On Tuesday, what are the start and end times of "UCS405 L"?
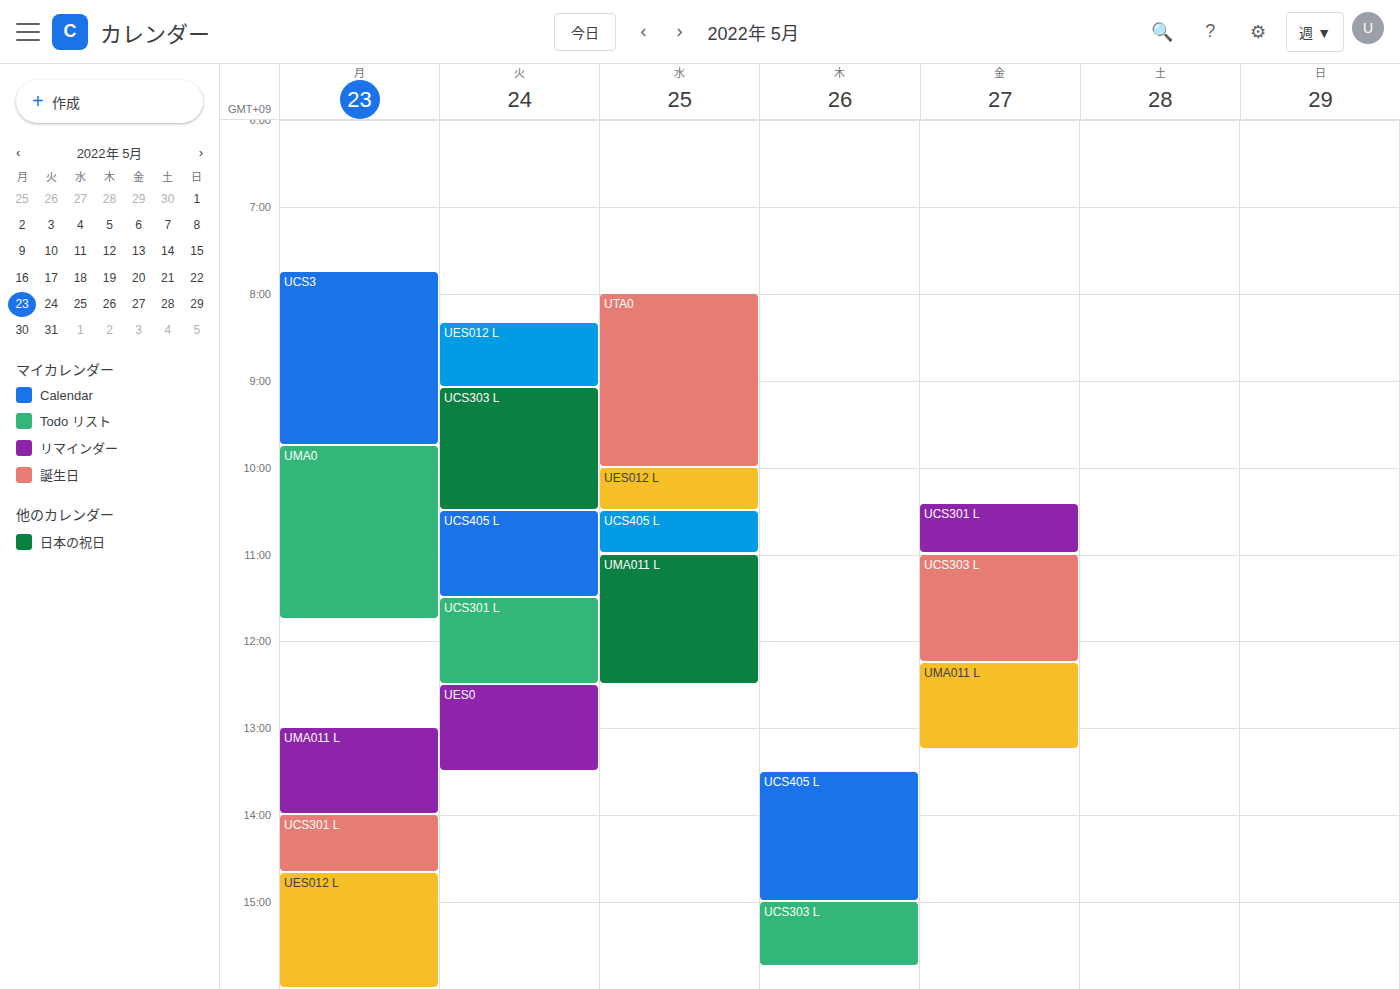
10:30 AM to 11:30 AM